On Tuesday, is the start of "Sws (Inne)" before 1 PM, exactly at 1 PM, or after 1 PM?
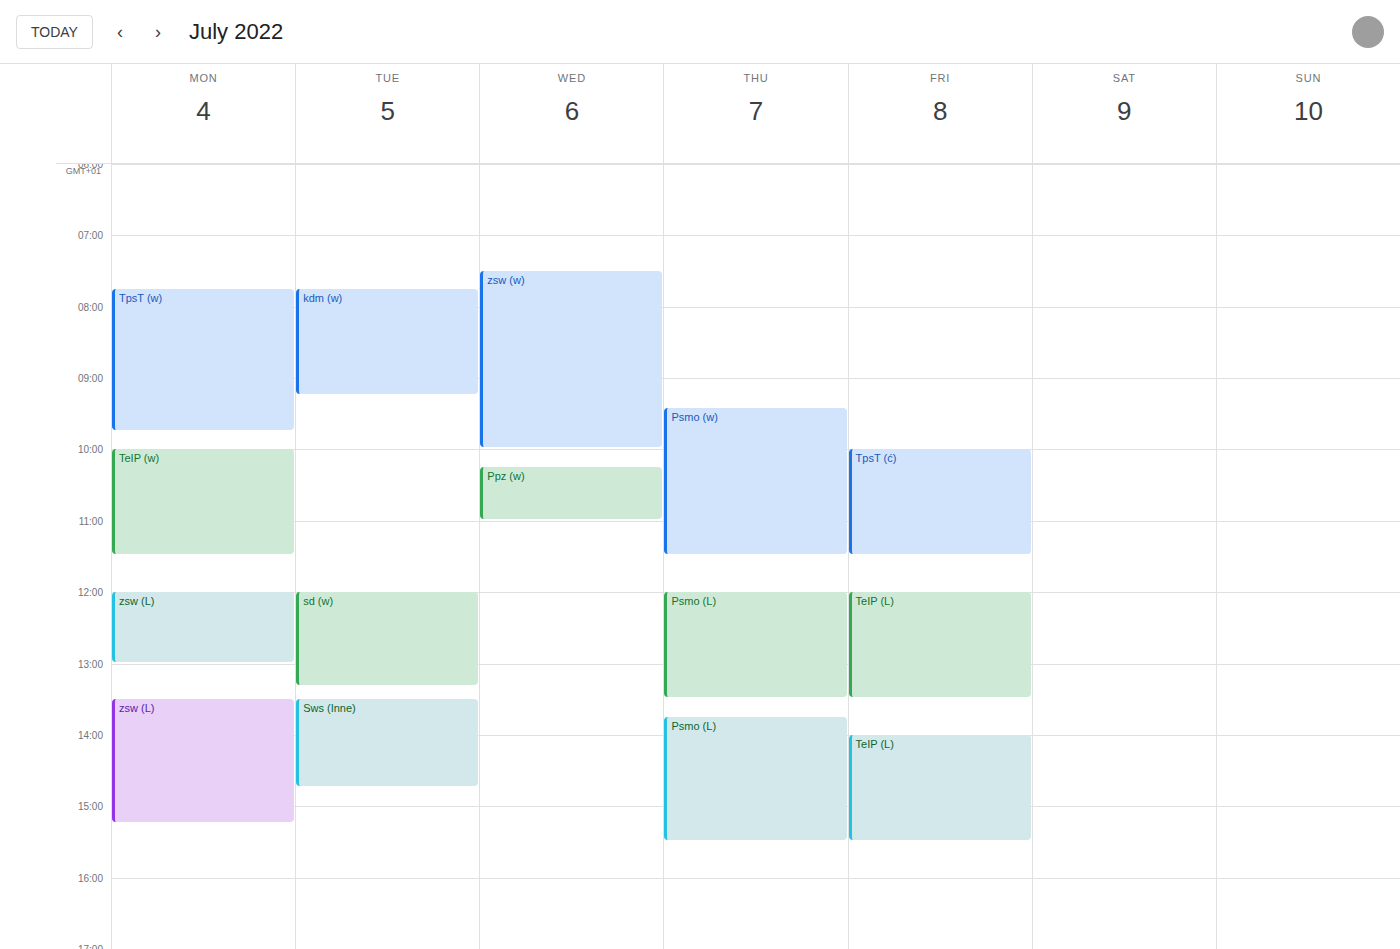
1:30 PM -- after 1 PM, 30 minutes below the 1 PM line.